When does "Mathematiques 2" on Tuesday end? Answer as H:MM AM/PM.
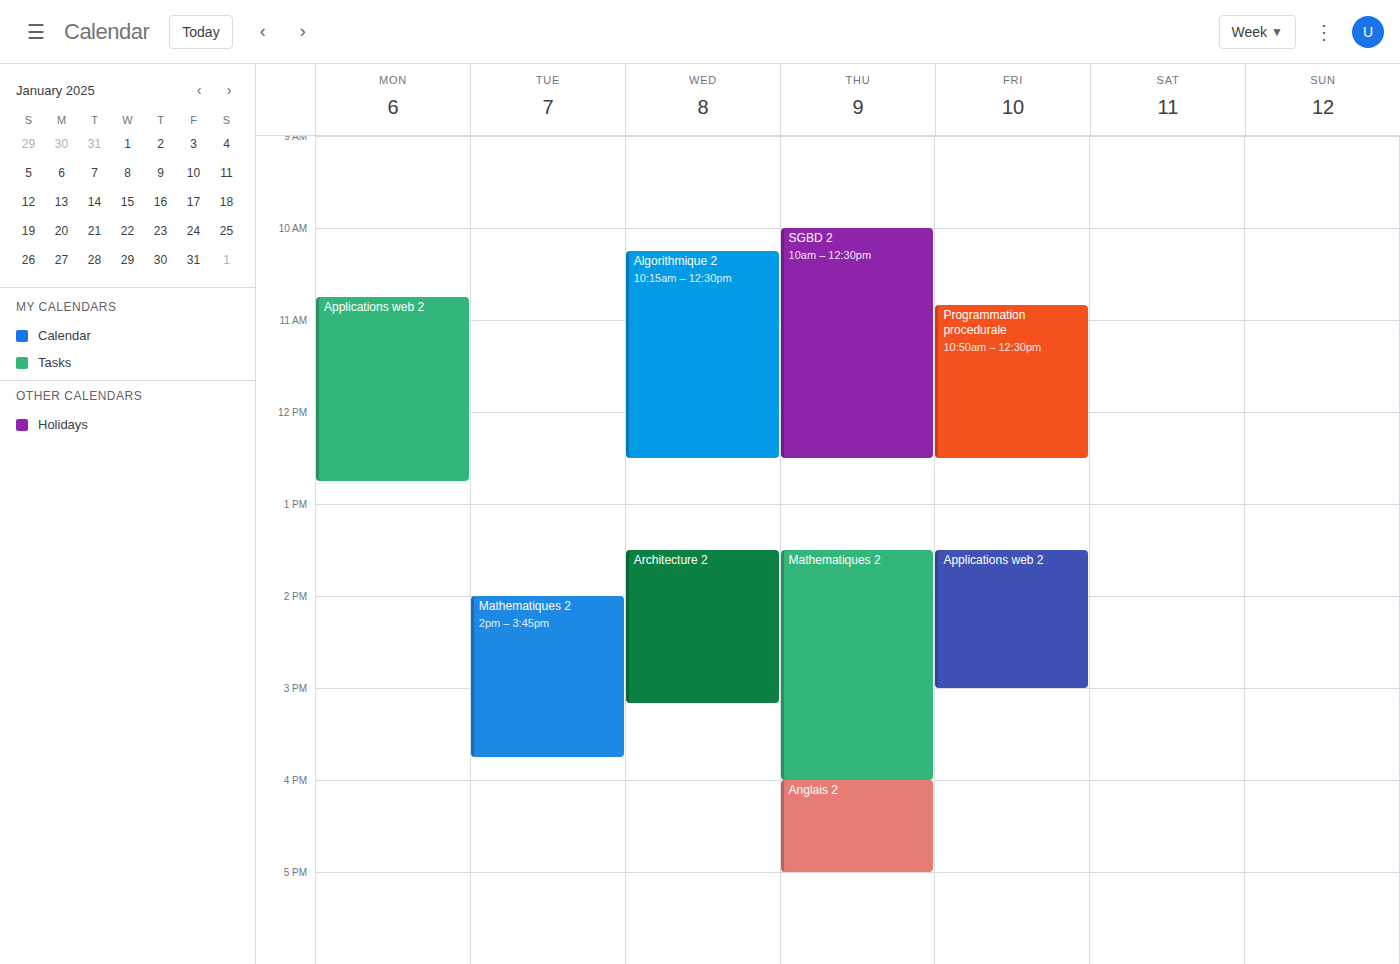
3:45 PM